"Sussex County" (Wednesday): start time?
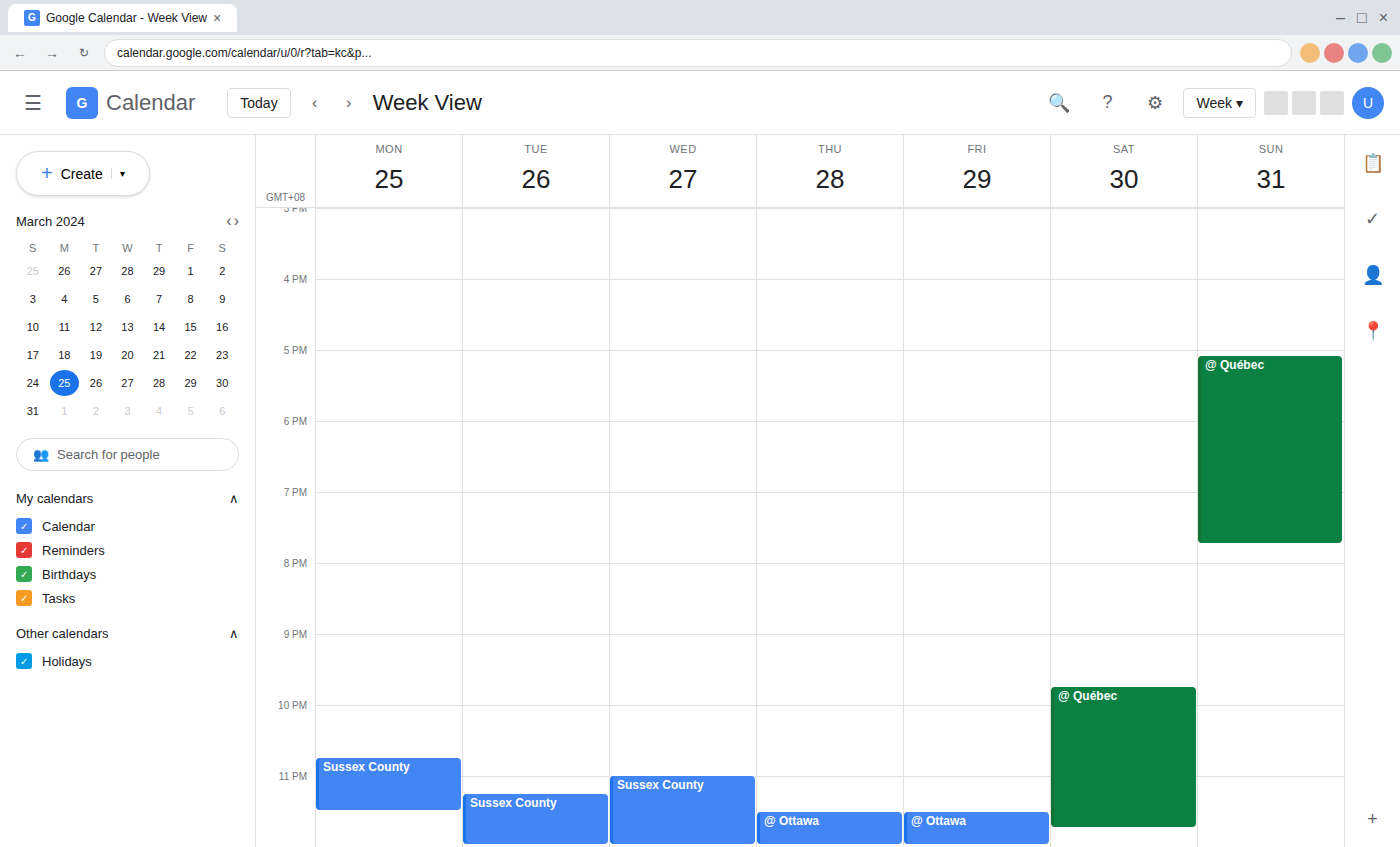
11:00 PM